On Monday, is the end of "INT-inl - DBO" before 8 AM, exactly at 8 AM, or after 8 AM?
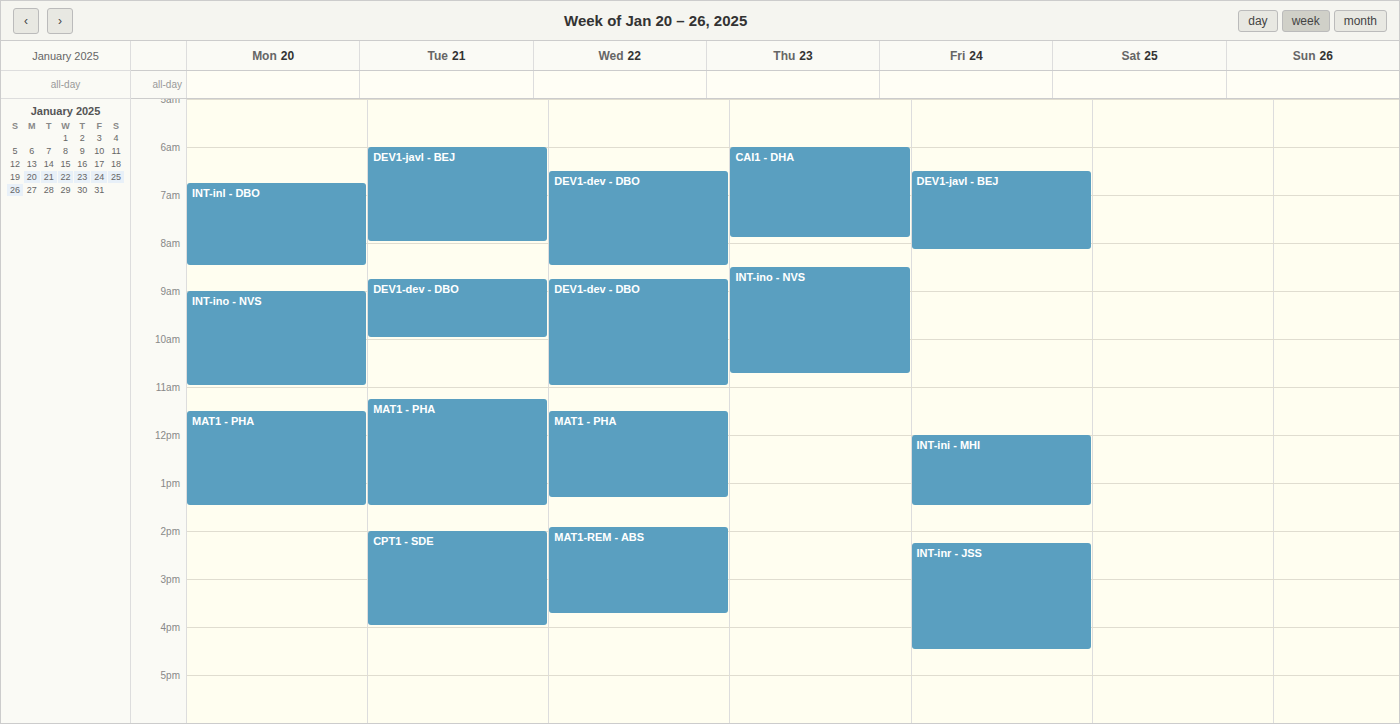
8:30 AM -- after 8 AM, 30 minutes below the 8 AM line.